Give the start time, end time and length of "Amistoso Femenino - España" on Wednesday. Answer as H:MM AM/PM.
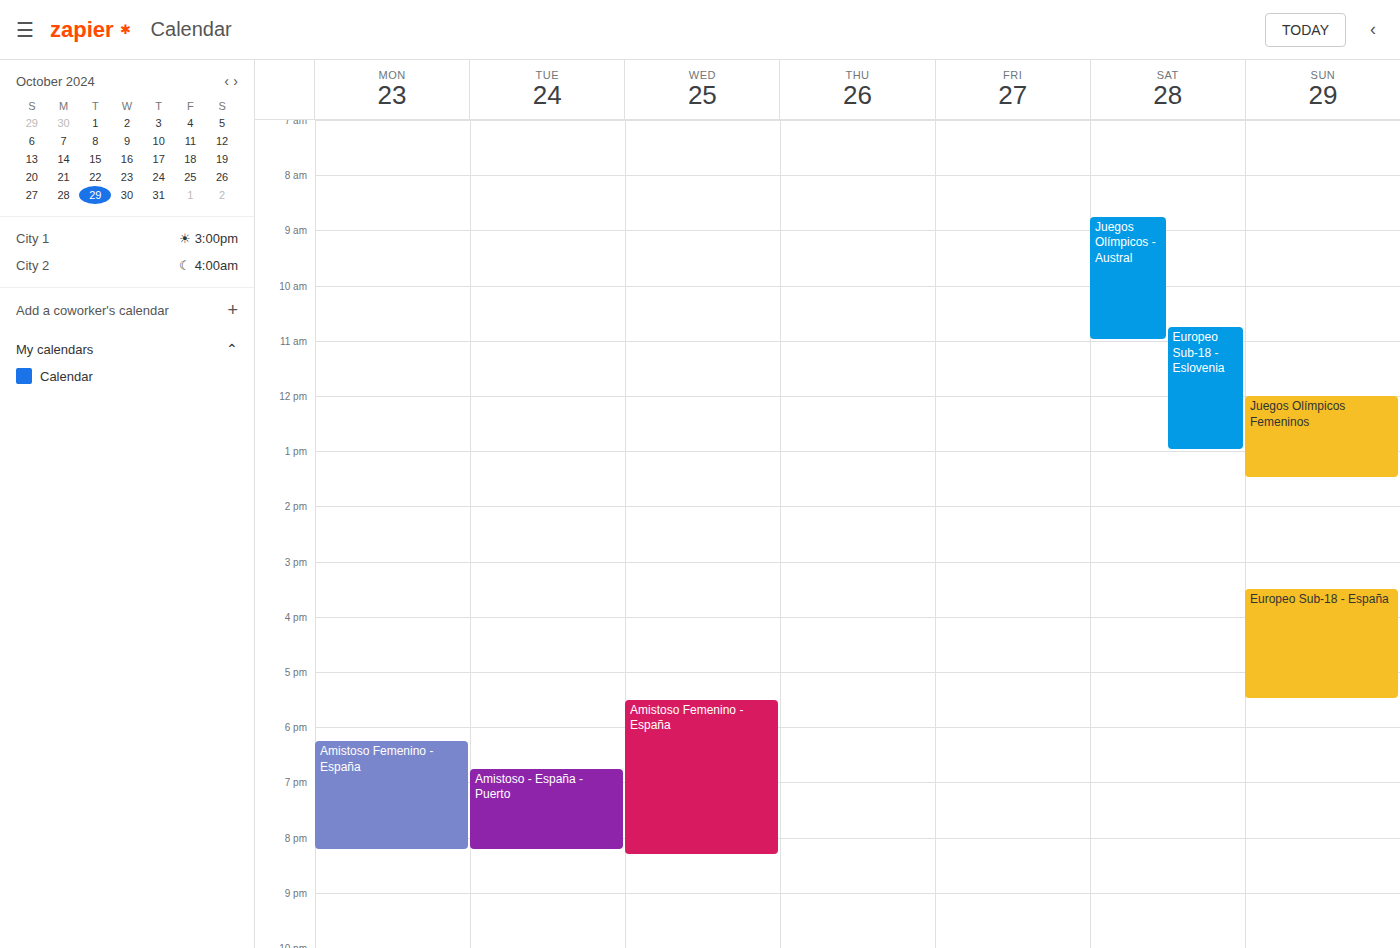
5:30 PM to 8:20 PM, 2 hours 50 minutes